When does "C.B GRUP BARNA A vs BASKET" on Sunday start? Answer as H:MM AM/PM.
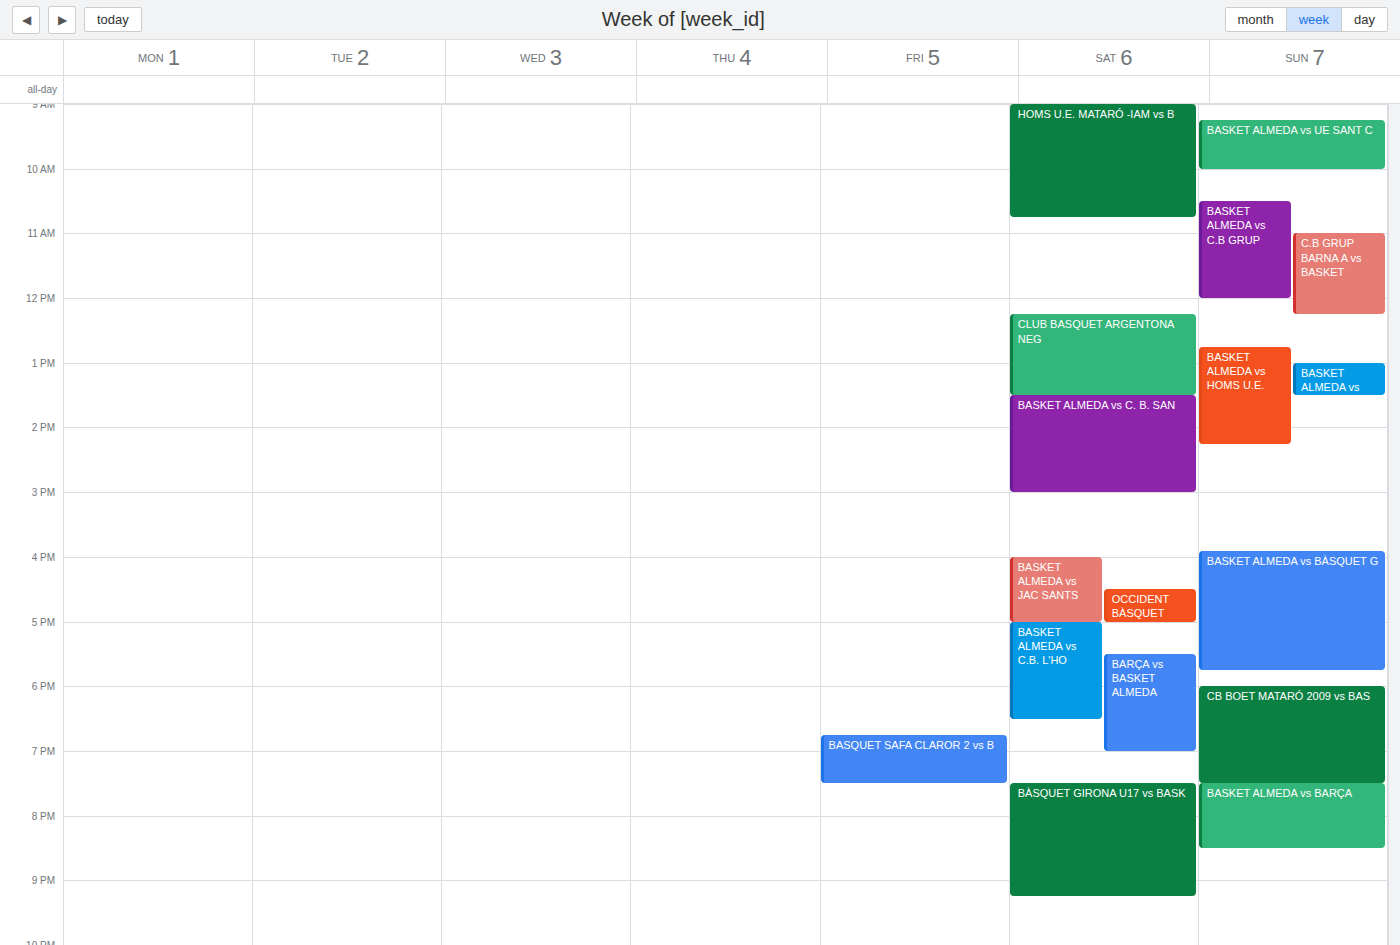
11:00 AM